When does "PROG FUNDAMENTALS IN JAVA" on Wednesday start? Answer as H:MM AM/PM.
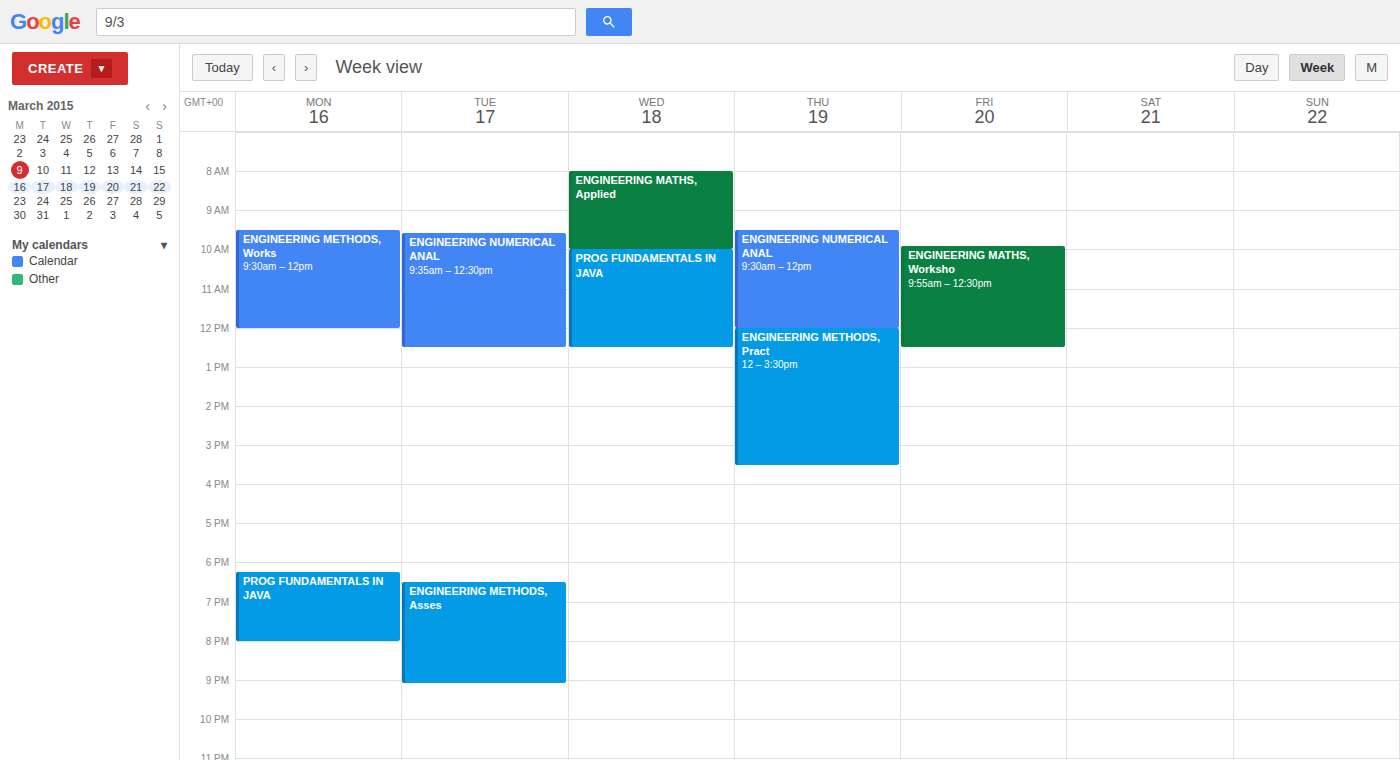
10:00 AM